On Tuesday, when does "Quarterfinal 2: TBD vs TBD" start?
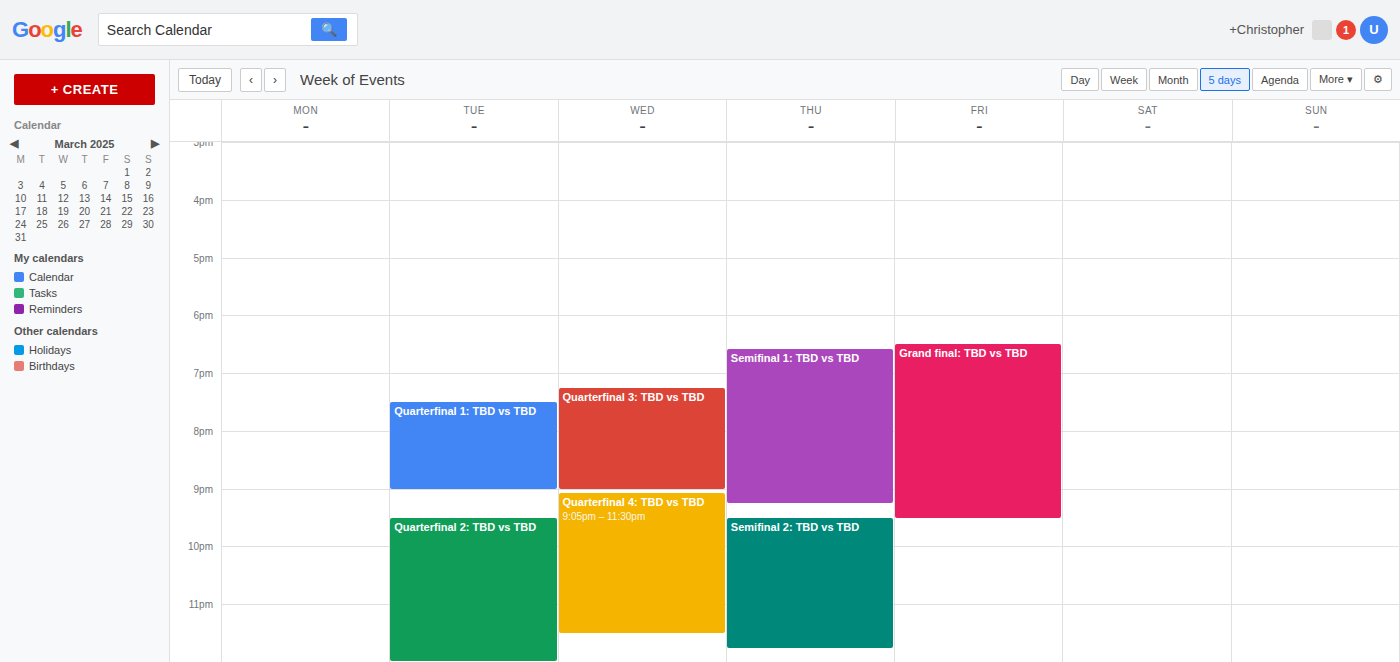
21:30